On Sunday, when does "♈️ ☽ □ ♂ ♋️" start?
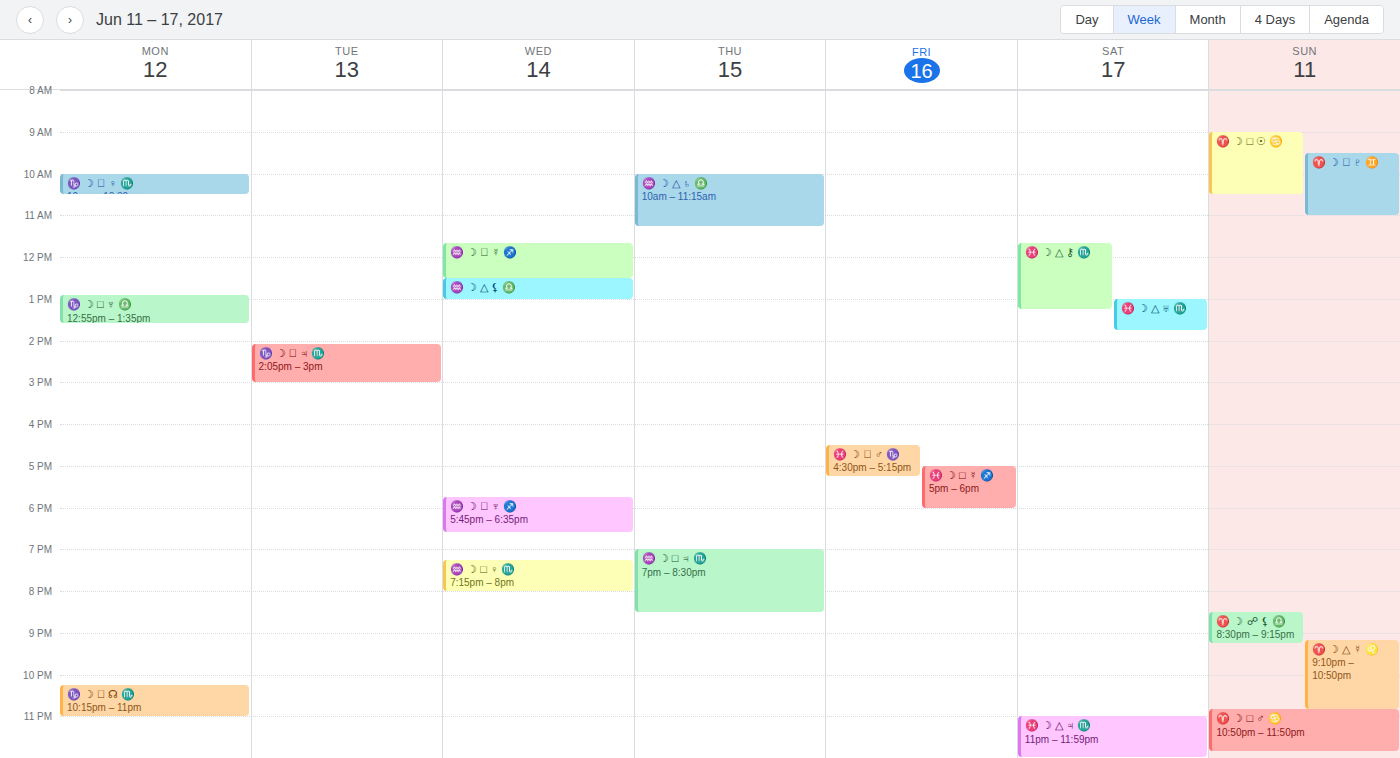
10:50 PM